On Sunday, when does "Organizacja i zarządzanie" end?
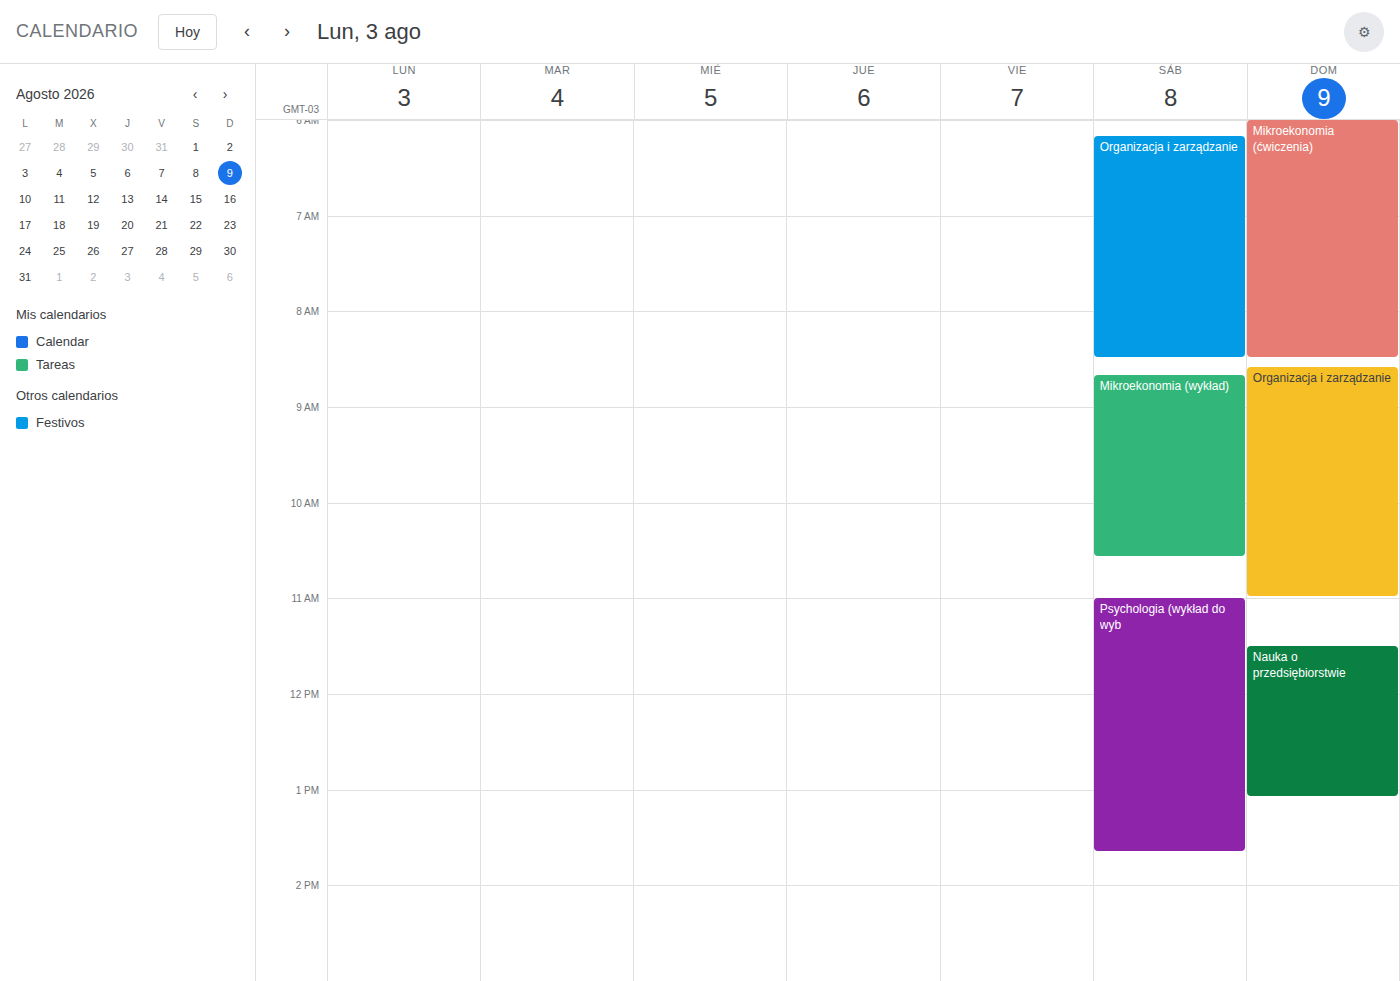
11:00